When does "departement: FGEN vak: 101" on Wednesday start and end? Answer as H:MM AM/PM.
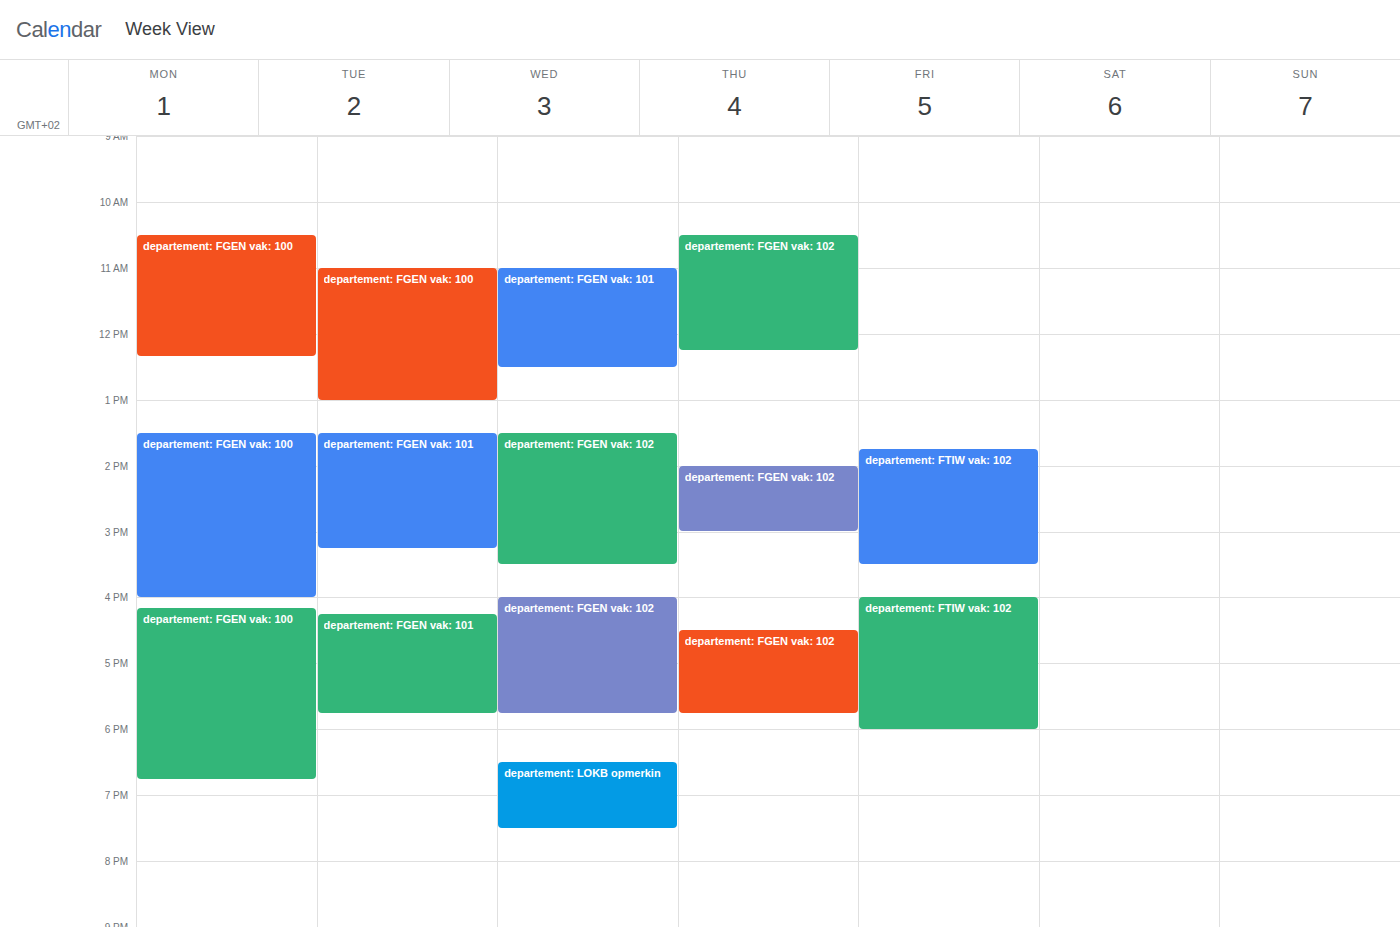
11:00 AM to 12:30 PM